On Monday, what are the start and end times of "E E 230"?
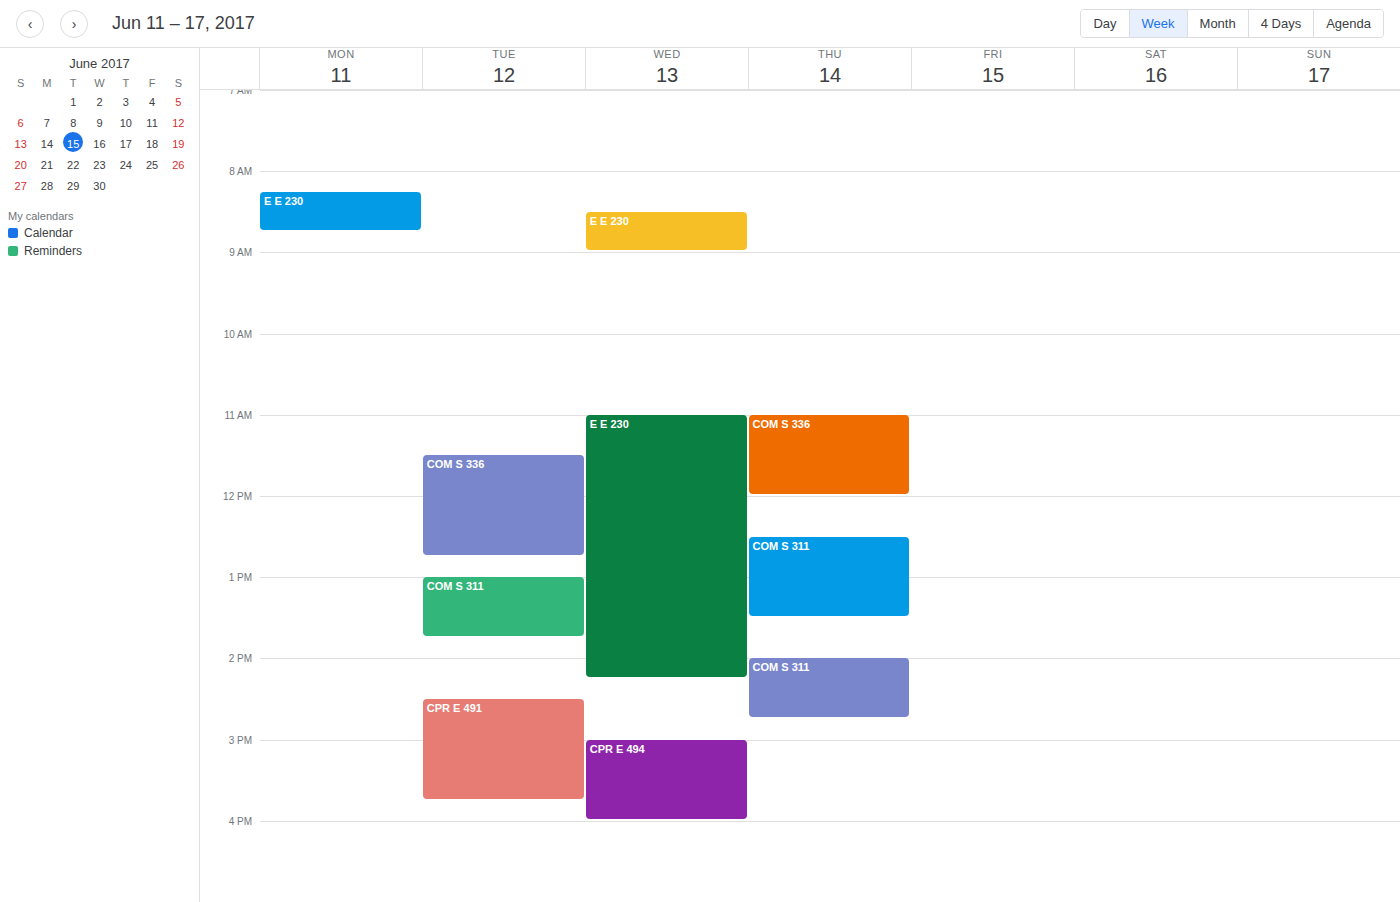
8:15 AM to 8:45 AM